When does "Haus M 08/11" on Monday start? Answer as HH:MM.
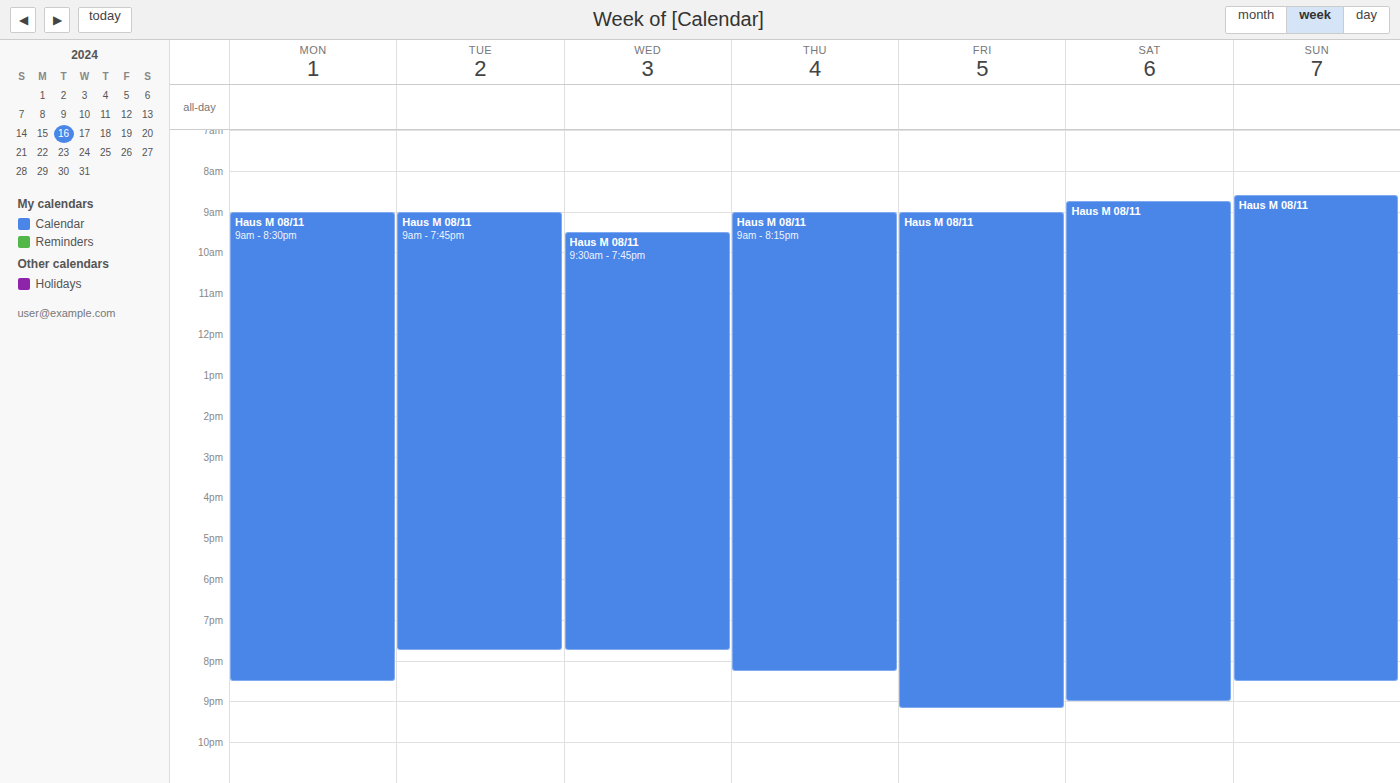
09:00